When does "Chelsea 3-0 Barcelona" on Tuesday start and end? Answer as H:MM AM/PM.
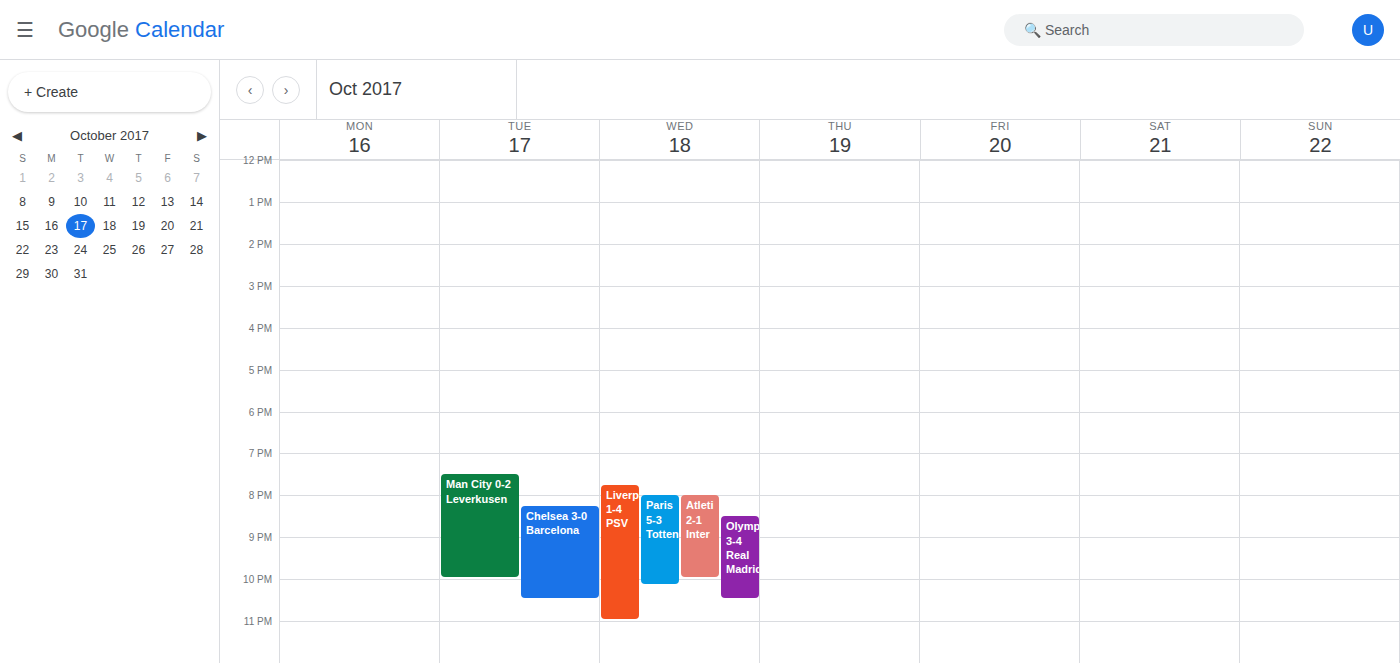
8:15 PM to 10:30 PM